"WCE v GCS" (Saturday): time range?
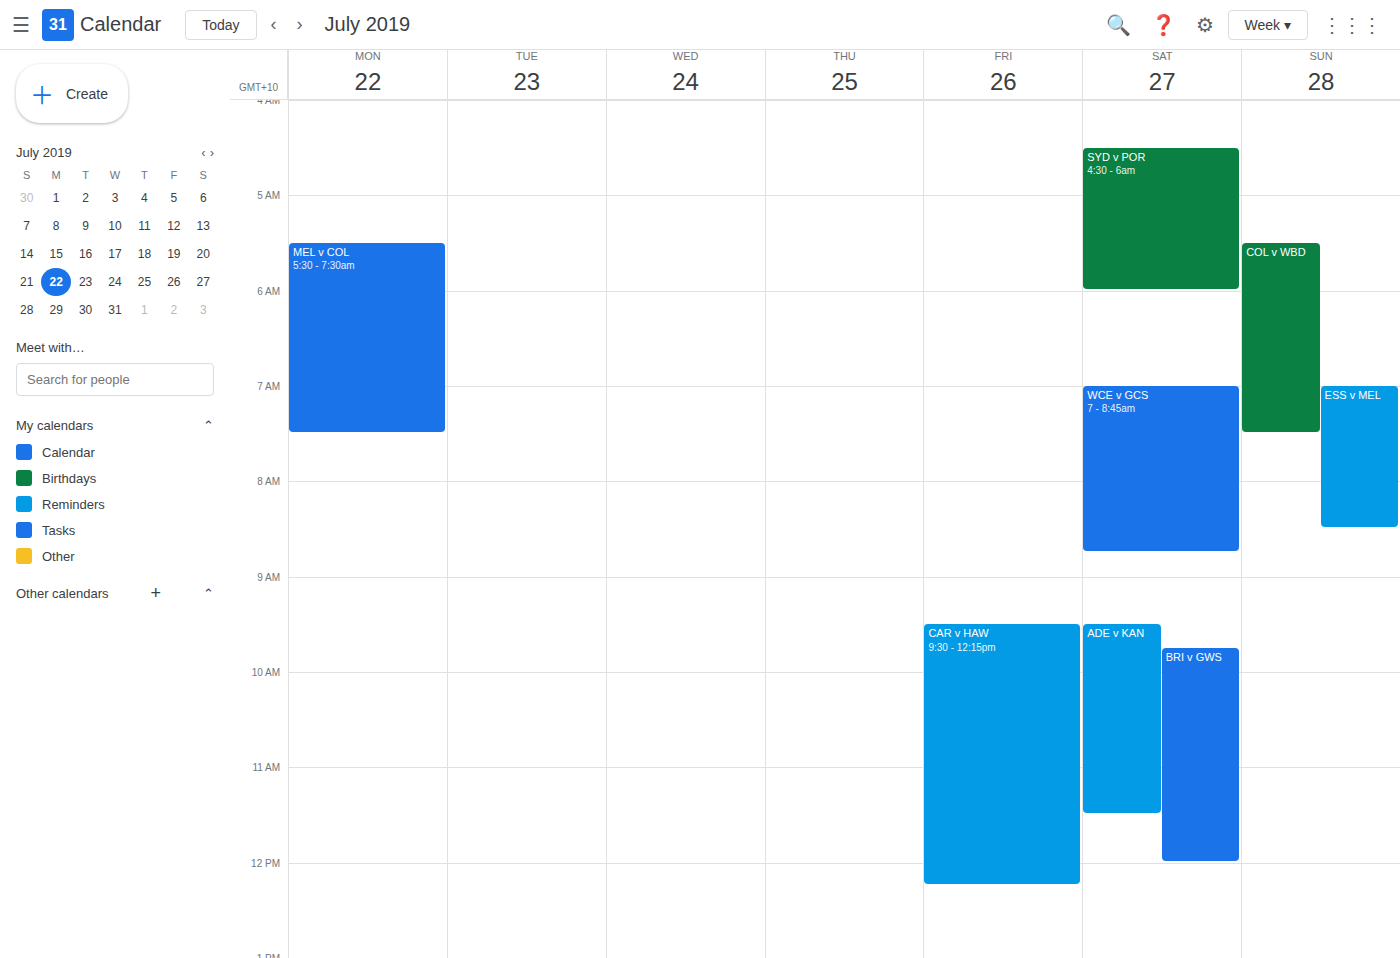
7:00 AM to 8:45 AM